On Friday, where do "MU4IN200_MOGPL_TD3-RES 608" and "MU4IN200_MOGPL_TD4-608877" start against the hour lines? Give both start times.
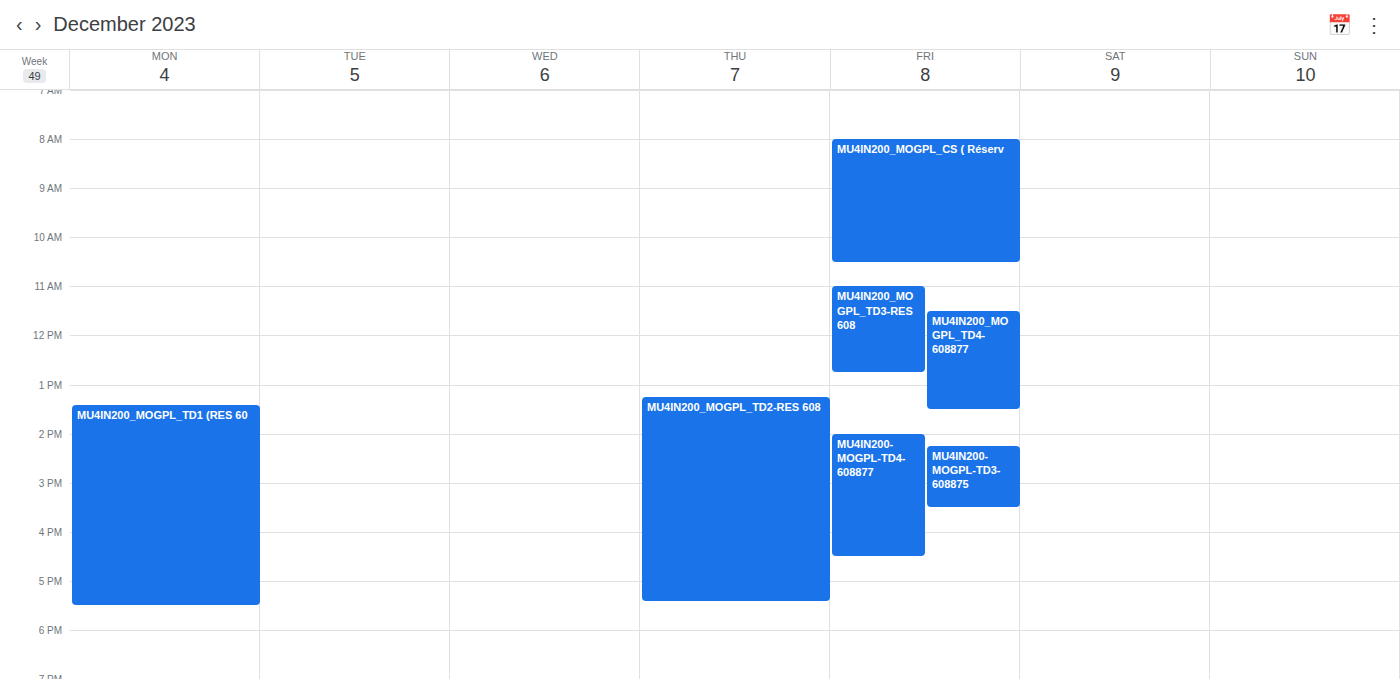
"MU4IN200_MOGPL_TD3-RES 608": 11:00 AM, exactly on the 11 AM line. "MU4IN200_MOGPL_TD4-608877": 11:30 AM, halfway between the 11 AM and 12 PM lines.